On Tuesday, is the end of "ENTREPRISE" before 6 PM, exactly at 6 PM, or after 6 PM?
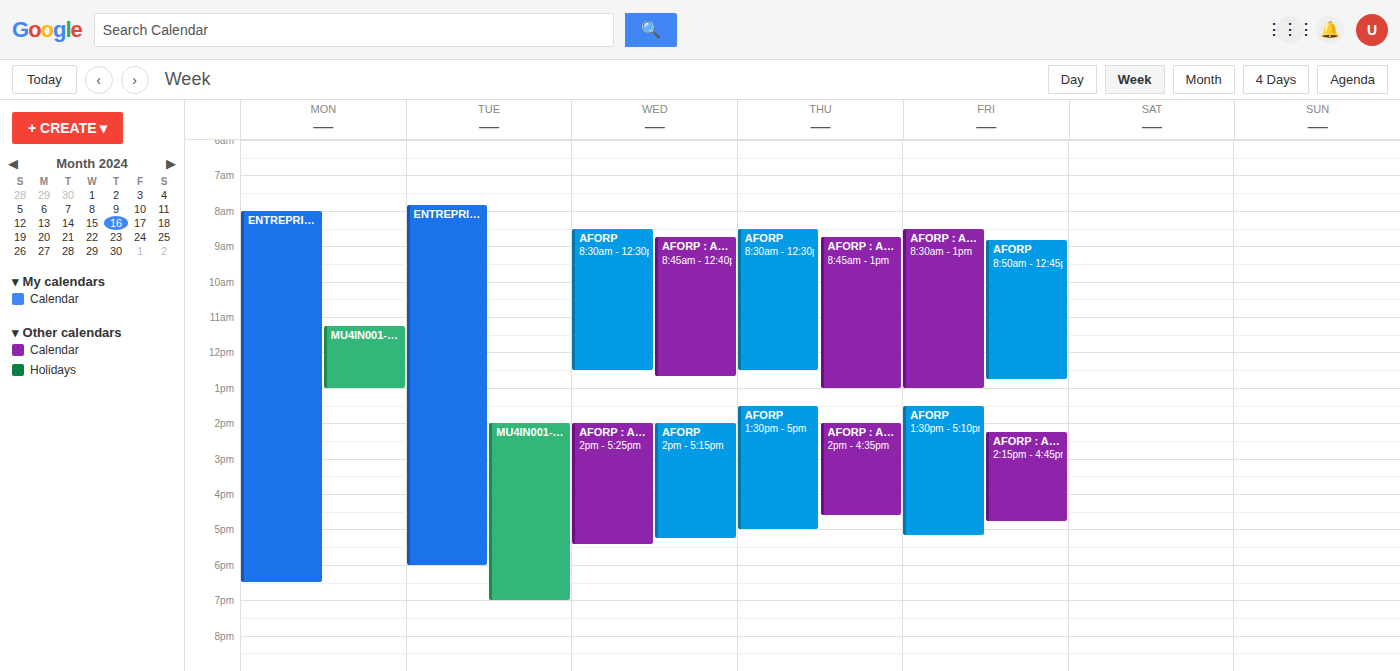
6:00 PM -- exactly at 6 PM, on the 6 PM line.